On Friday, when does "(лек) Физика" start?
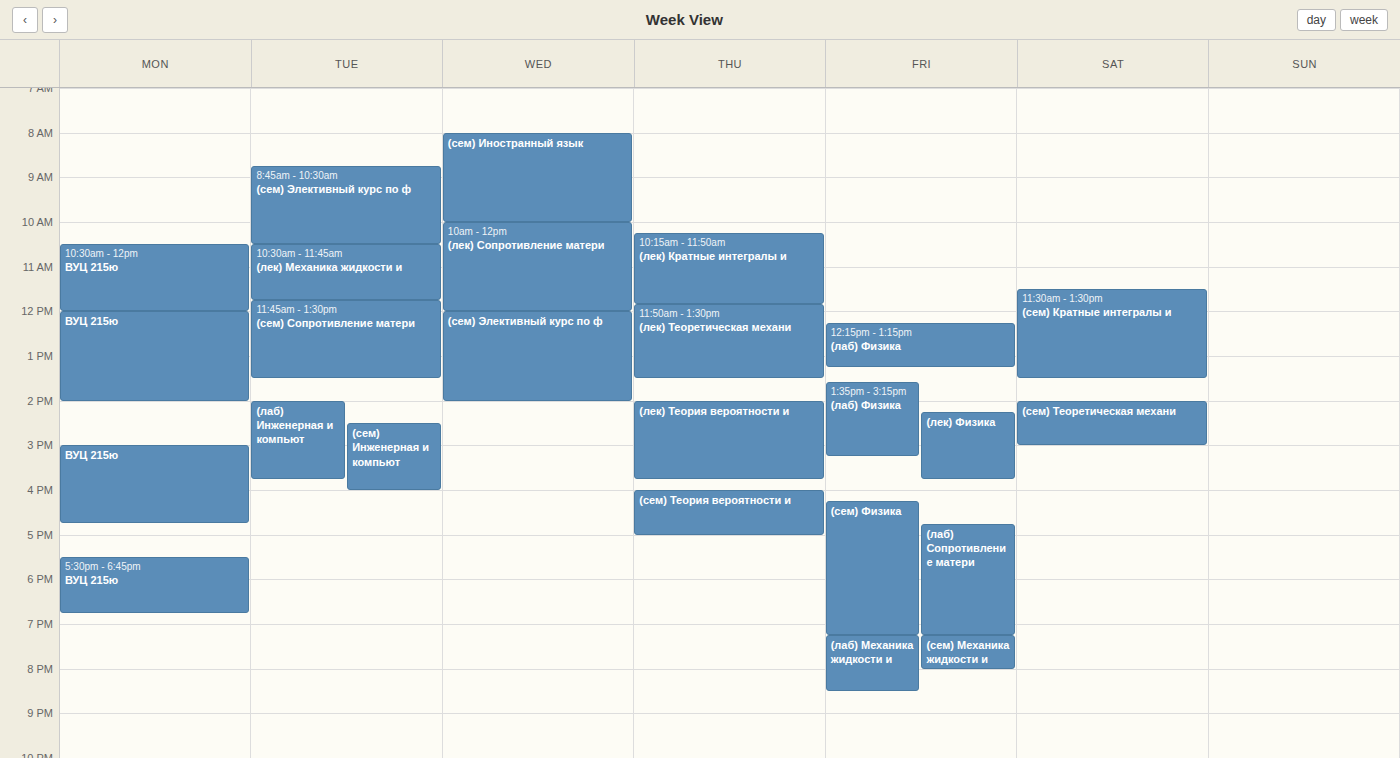
2:15 PM